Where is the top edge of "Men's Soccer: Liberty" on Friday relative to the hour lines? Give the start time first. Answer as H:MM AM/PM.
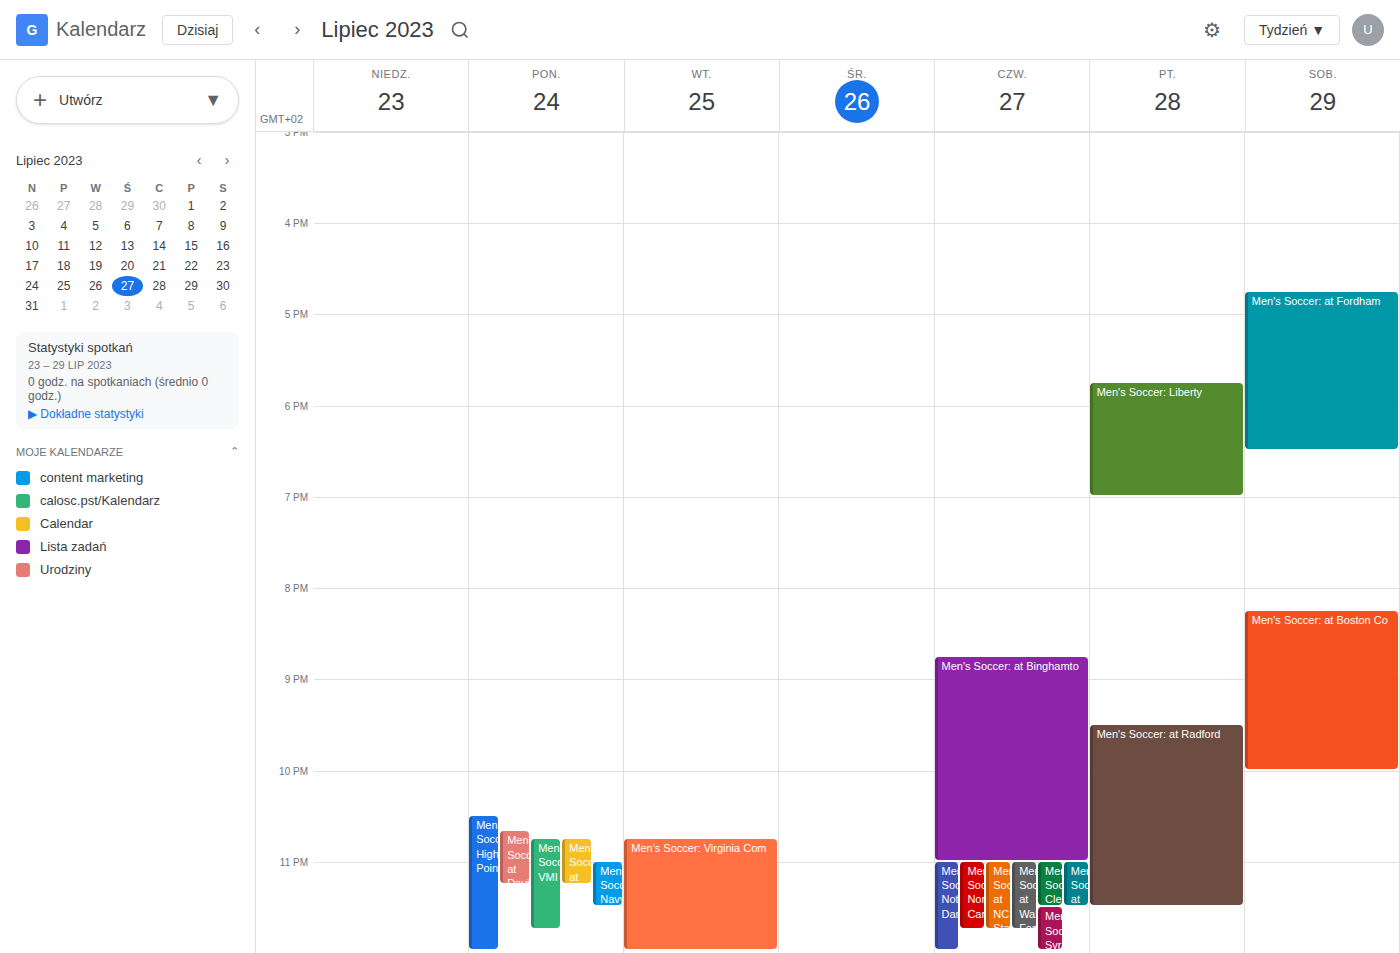
5:45 PM -- neither: three quarters of the way from the 5 PM line to the 6 PM line.